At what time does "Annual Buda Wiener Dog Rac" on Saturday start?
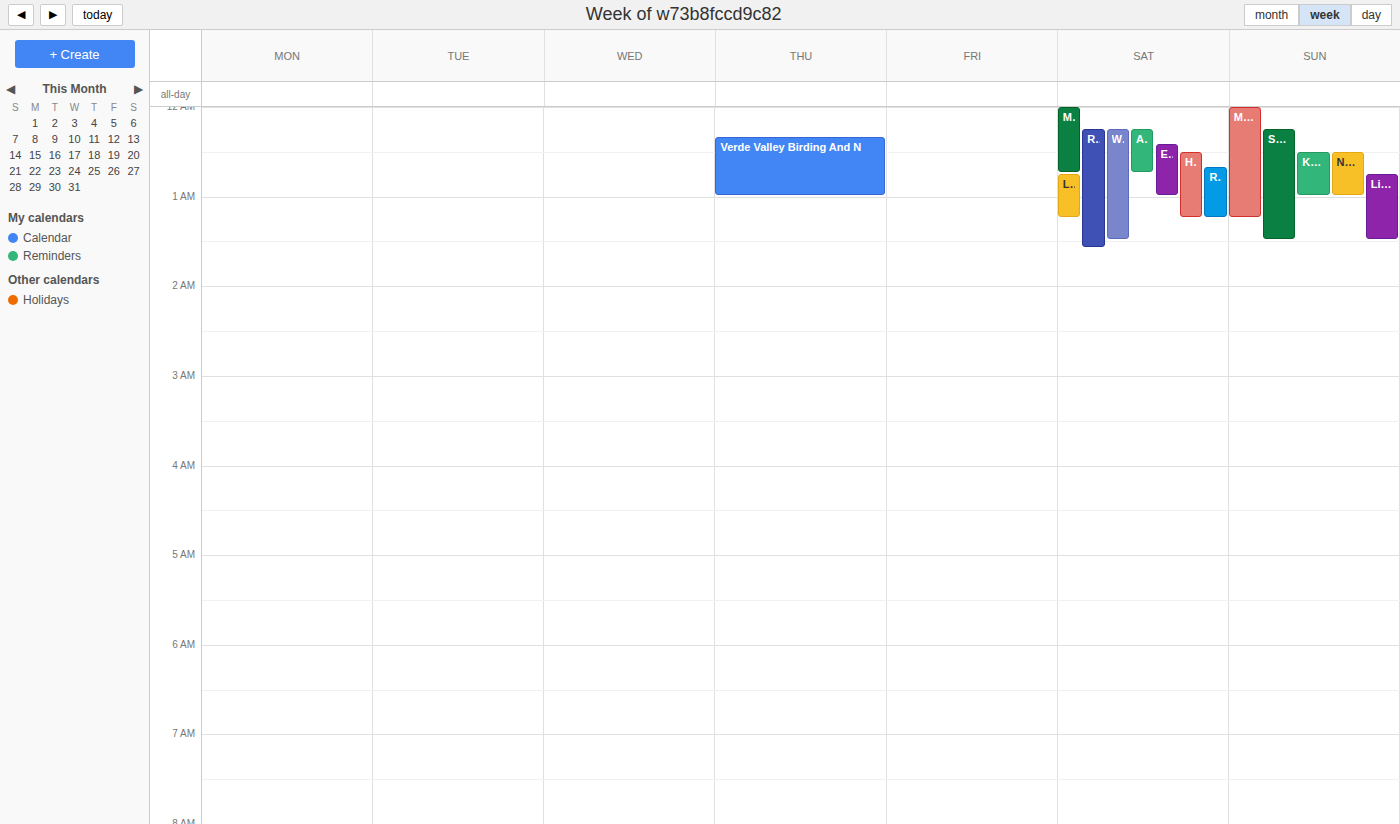
12:15 AM